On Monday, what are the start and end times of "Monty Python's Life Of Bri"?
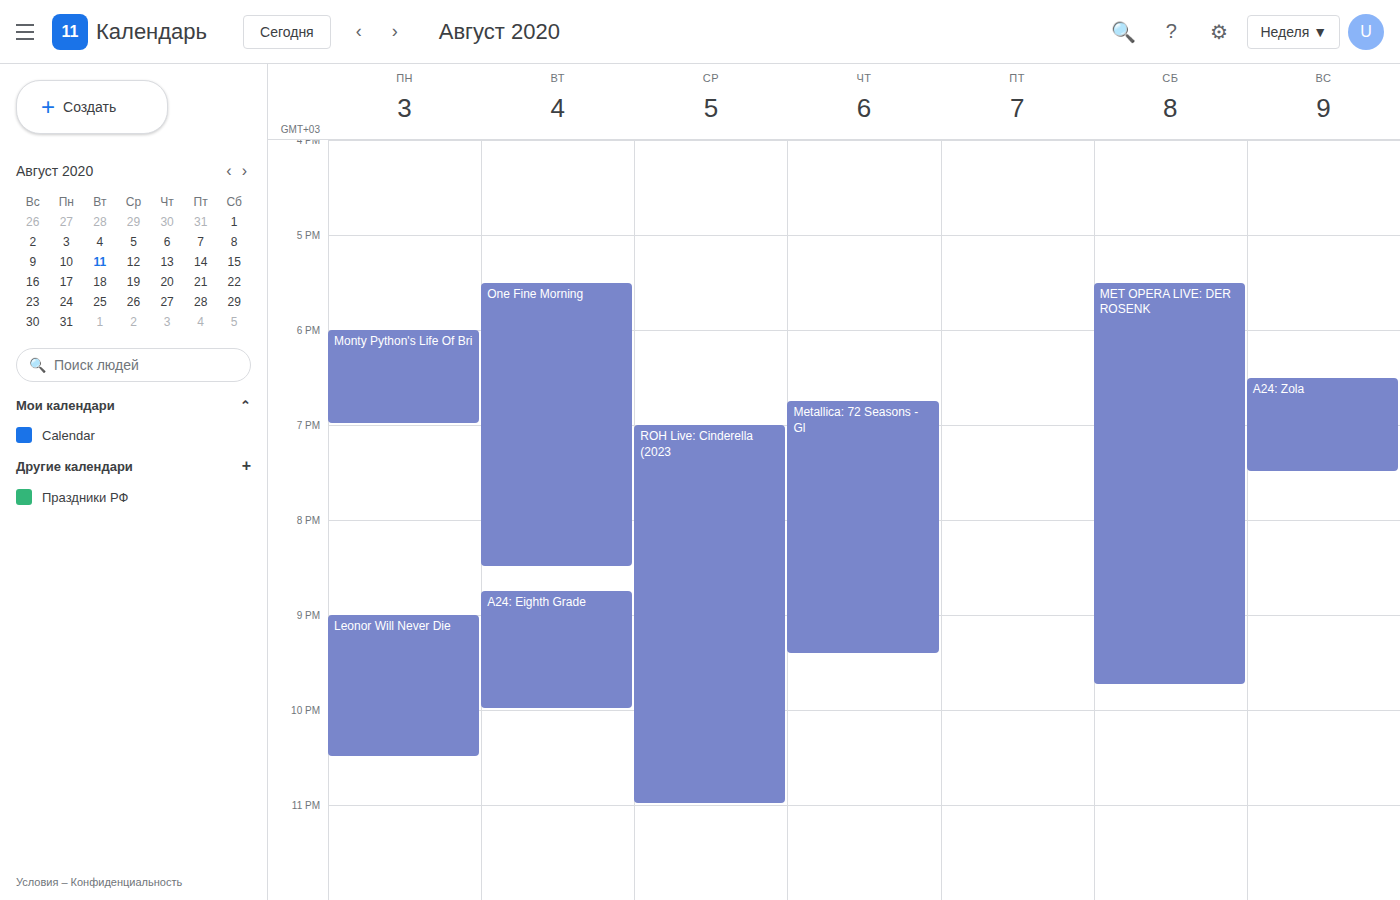
18:00 to 19:00